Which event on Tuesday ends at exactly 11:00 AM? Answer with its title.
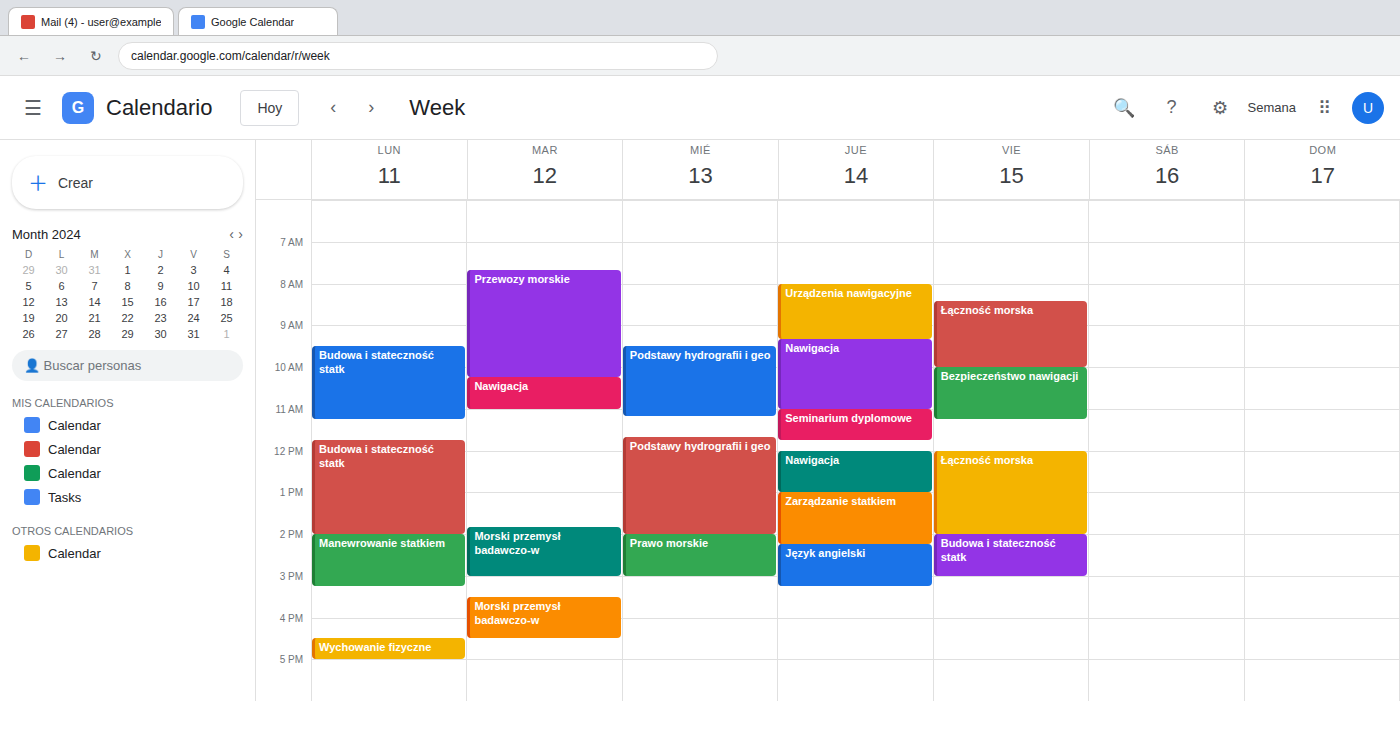
"Nawigacja"